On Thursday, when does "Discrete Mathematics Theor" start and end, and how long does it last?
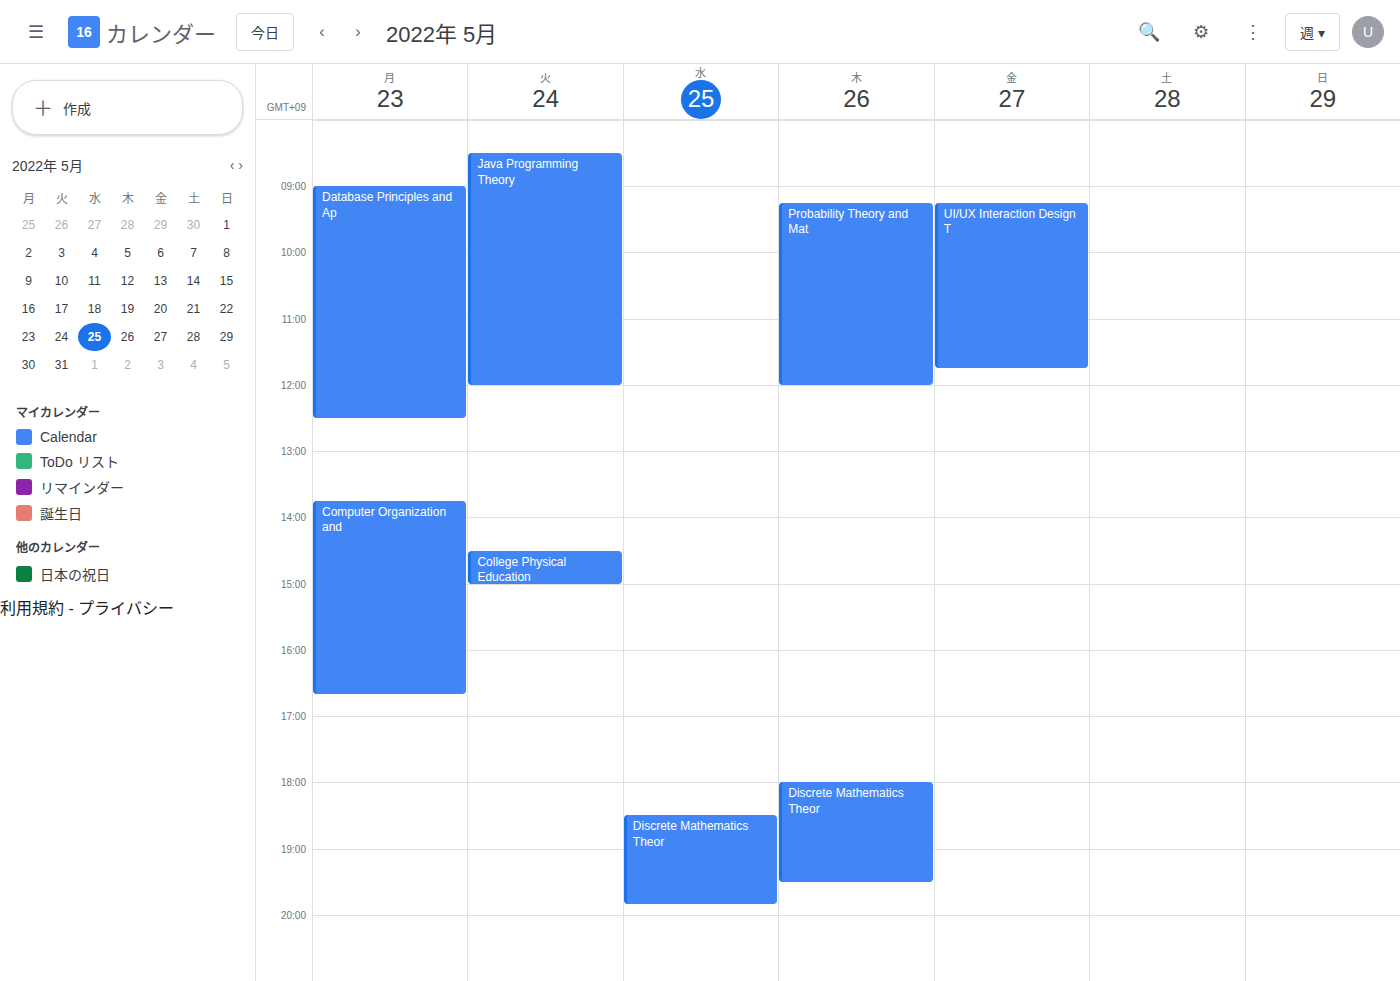
6:00 PM to 7:30 PM, 1 hour 30 minutes